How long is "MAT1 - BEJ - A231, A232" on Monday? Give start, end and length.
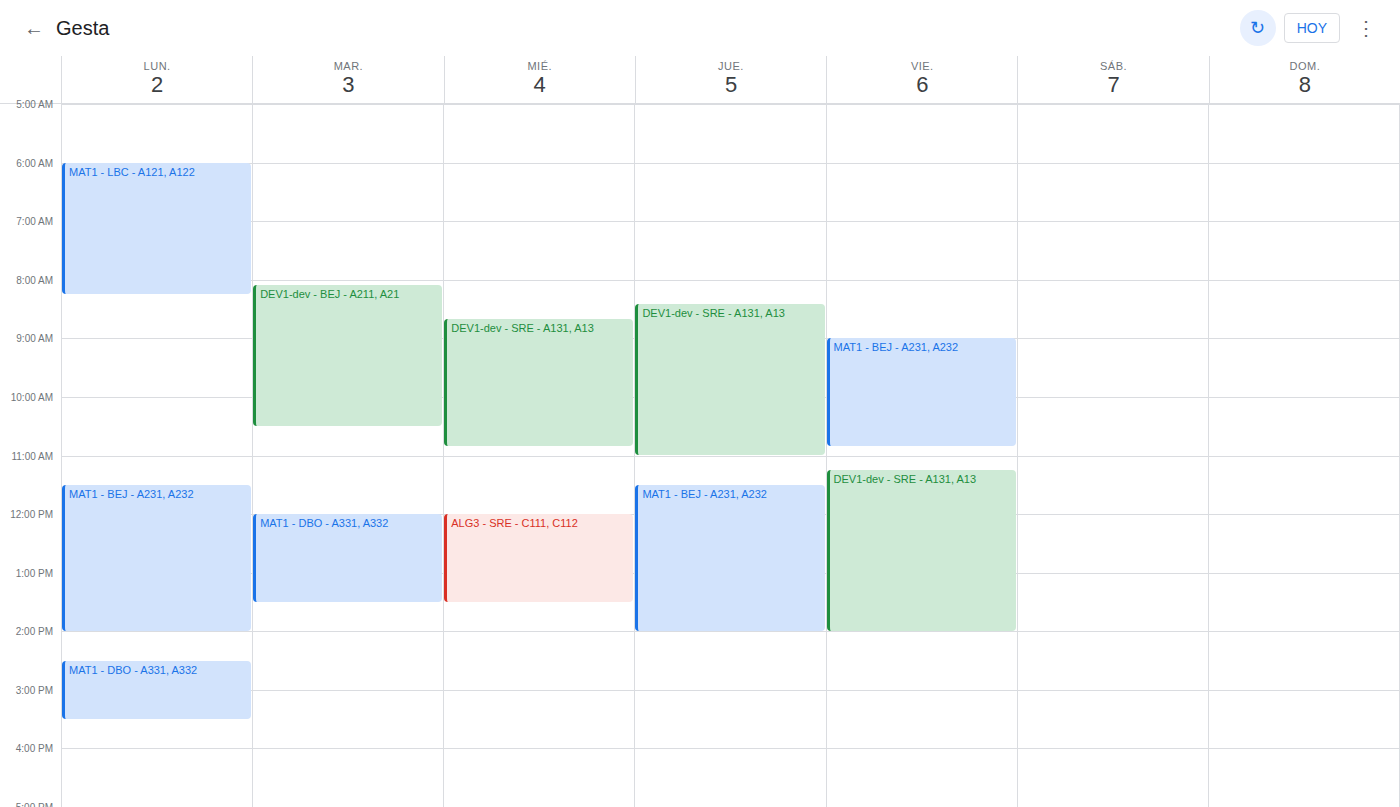
11:30 to 14:00, 2 hours 30 minutes